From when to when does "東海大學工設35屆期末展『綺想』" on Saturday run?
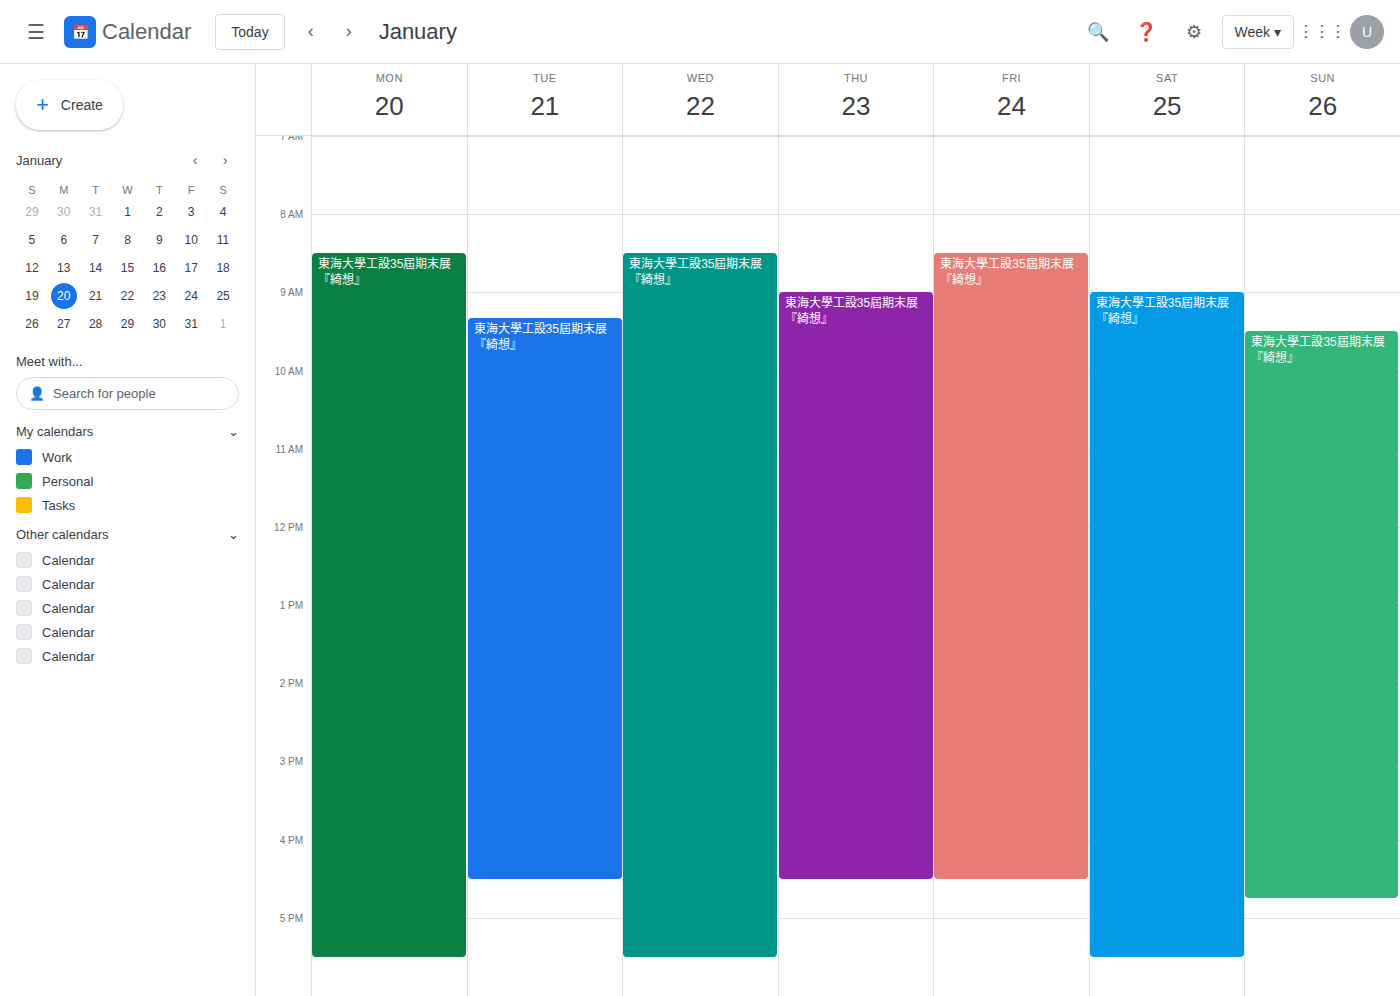
9:00 AM to 5:30 PM